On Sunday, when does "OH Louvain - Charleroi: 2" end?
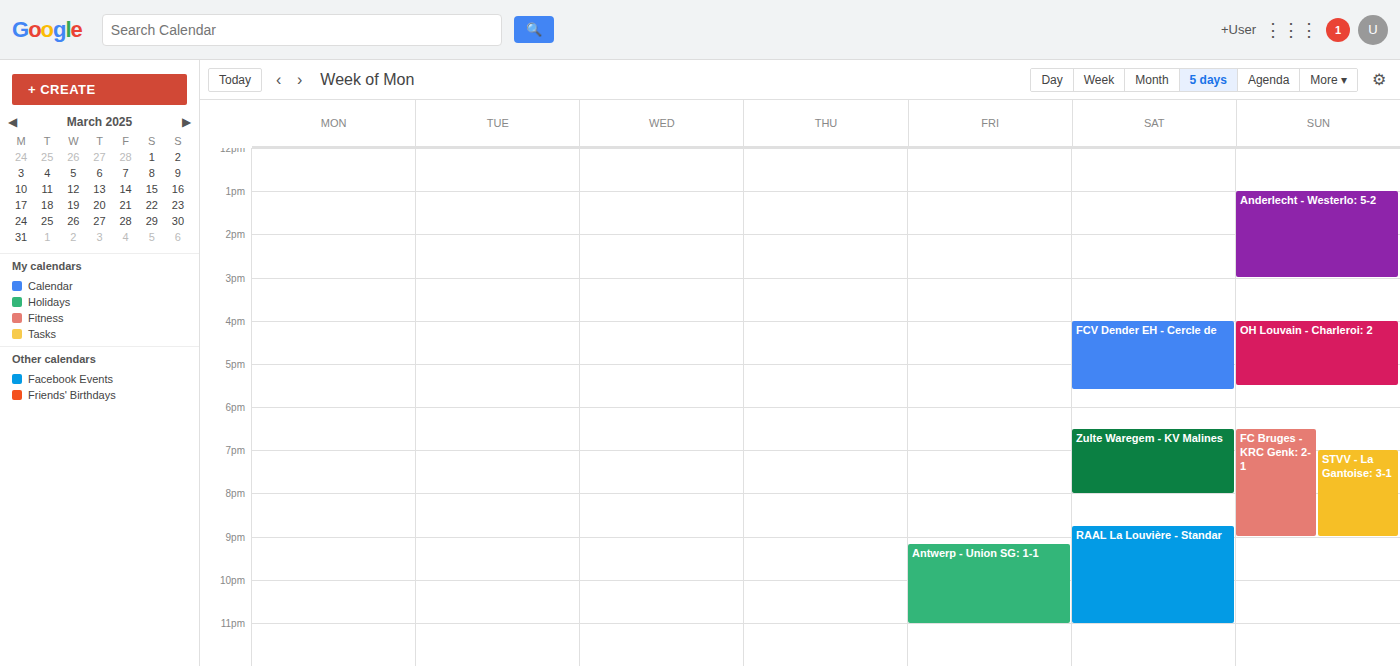
5:30 PM